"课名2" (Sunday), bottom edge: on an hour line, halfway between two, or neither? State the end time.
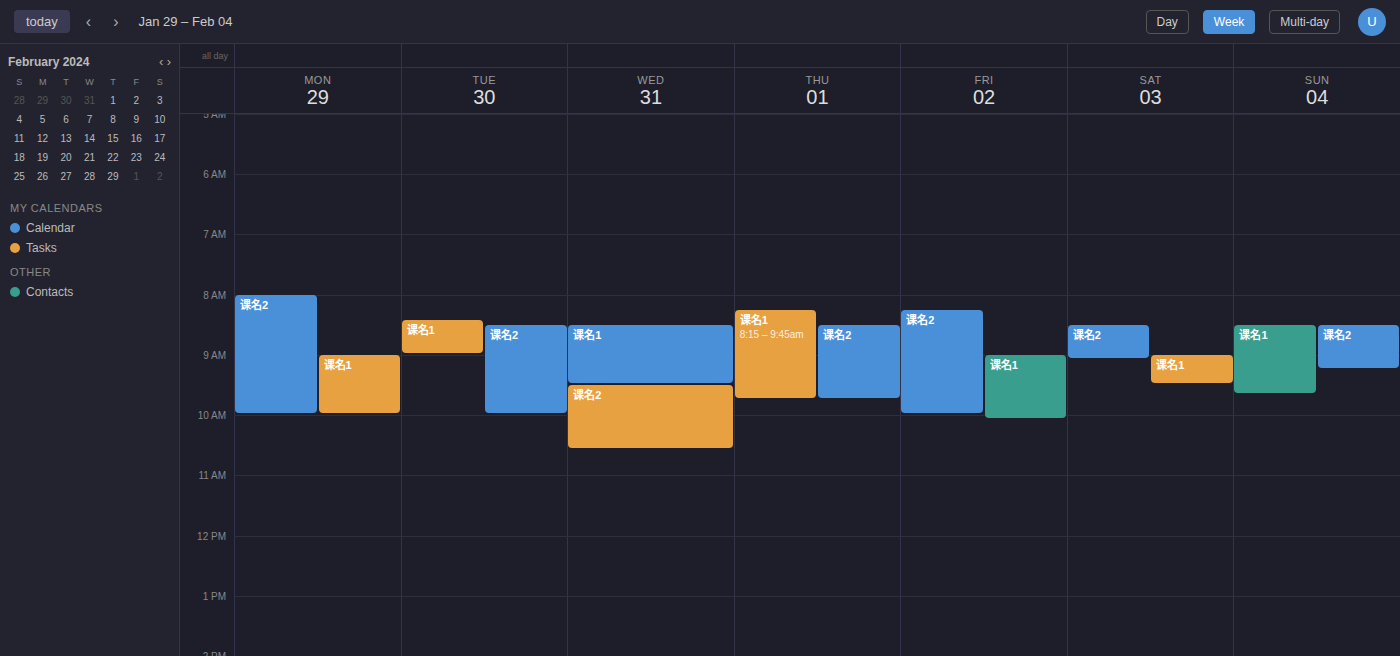
9:15 AM -- neither: a quarter of the way from the 9 AM line to the 10 AM line.